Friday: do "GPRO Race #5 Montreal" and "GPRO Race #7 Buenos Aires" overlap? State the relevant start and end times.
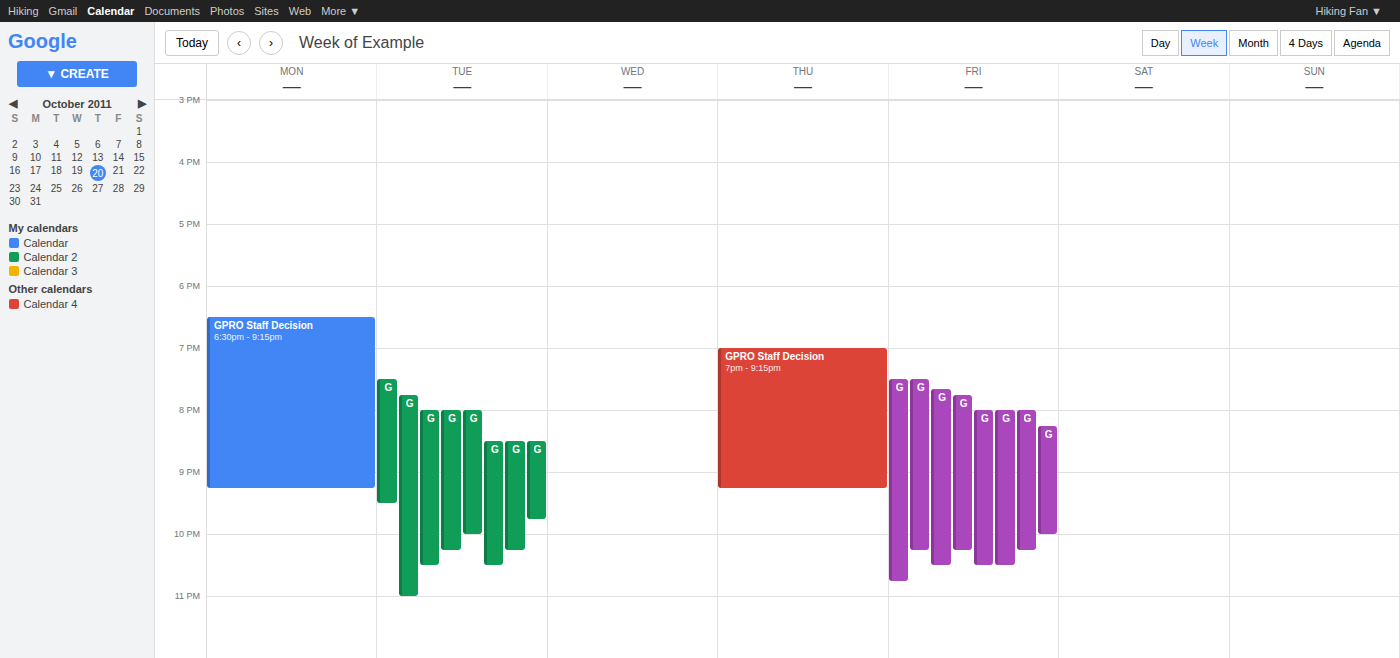
"GPRO Race #7 Buenos Aires" runs 7:45 PM to 10:15 PM, inside "GPRO Race #5 Montreal" -- they overlap.